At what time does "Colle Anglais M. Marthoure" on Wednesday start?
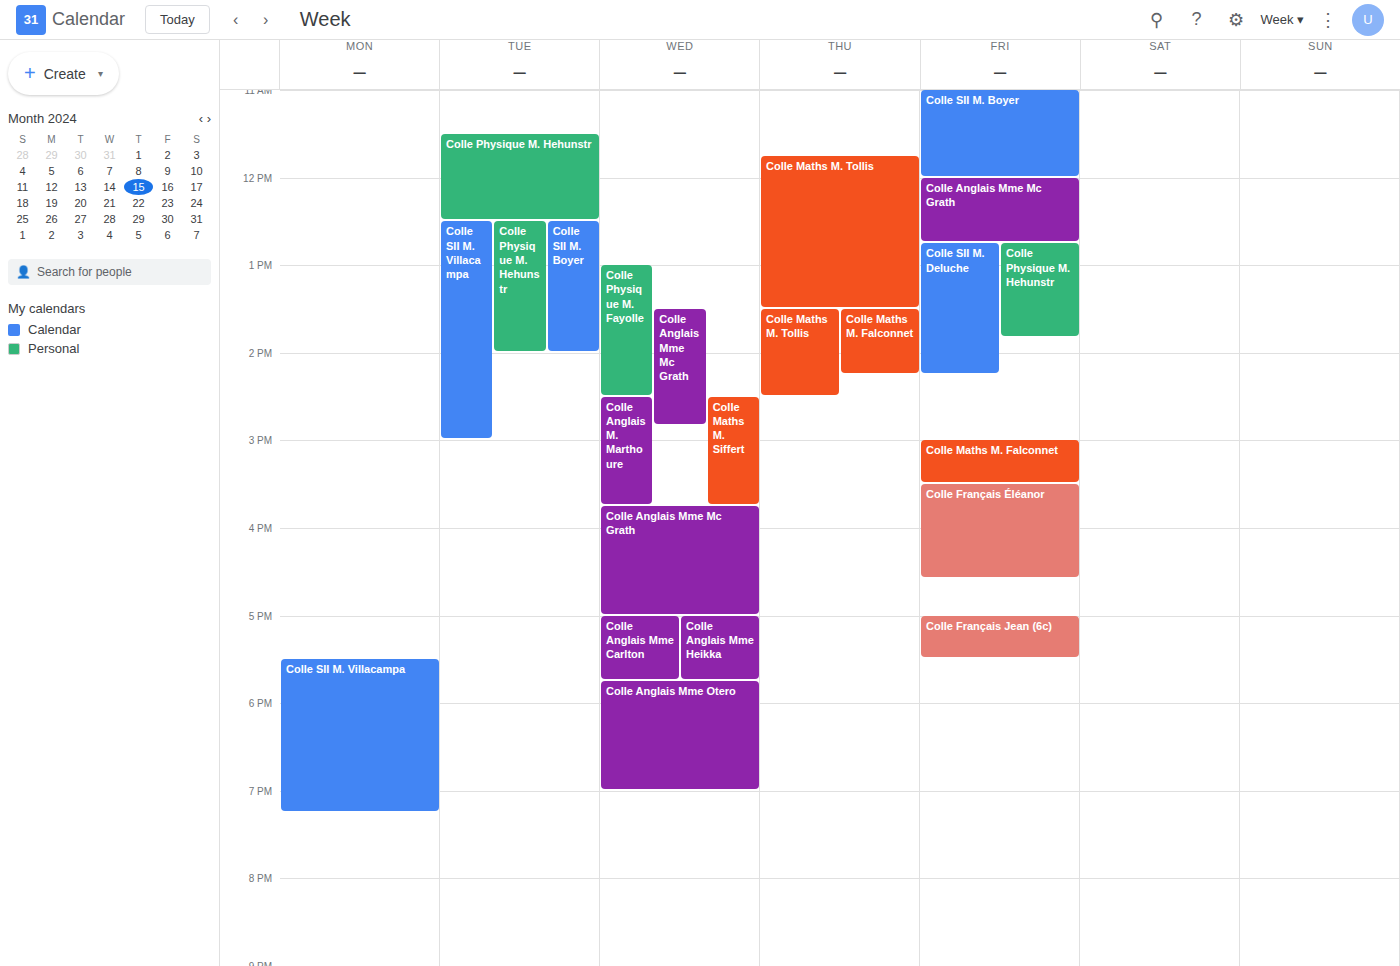
2:30 PM